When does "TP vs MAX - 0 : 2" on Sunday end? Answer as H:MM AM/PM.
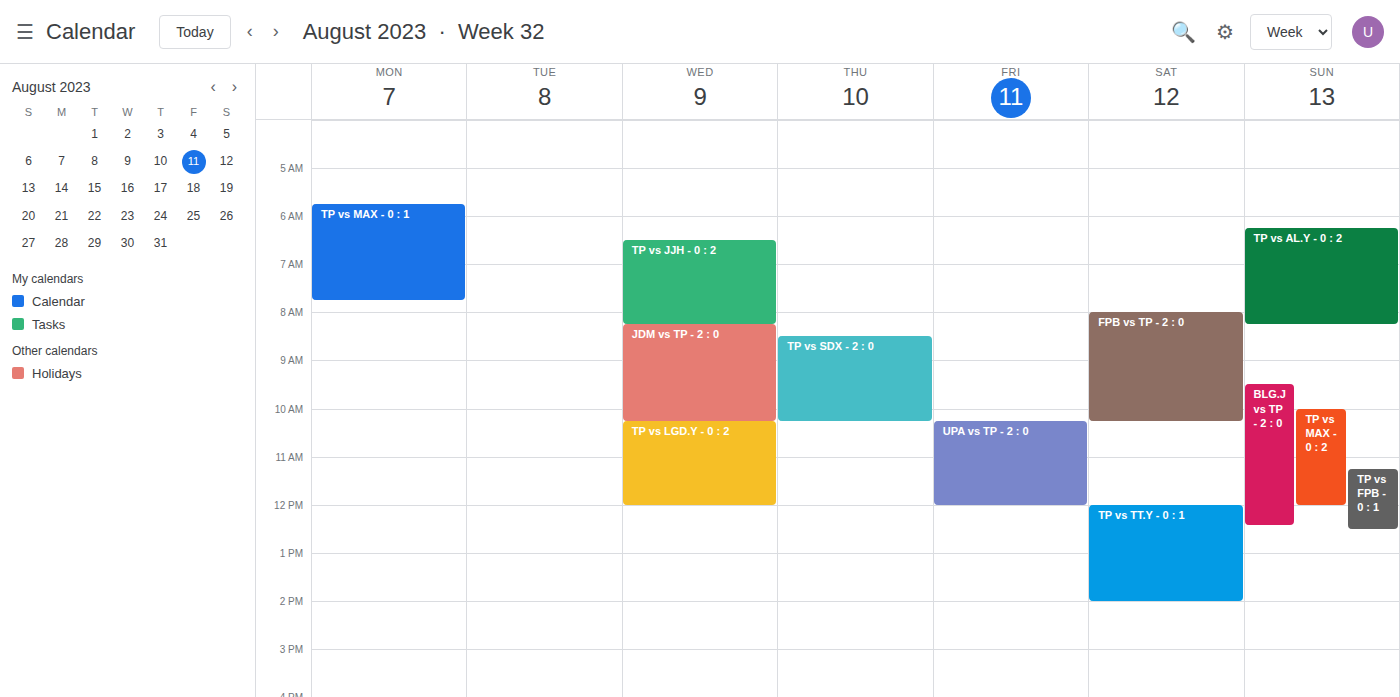
12:00 PM